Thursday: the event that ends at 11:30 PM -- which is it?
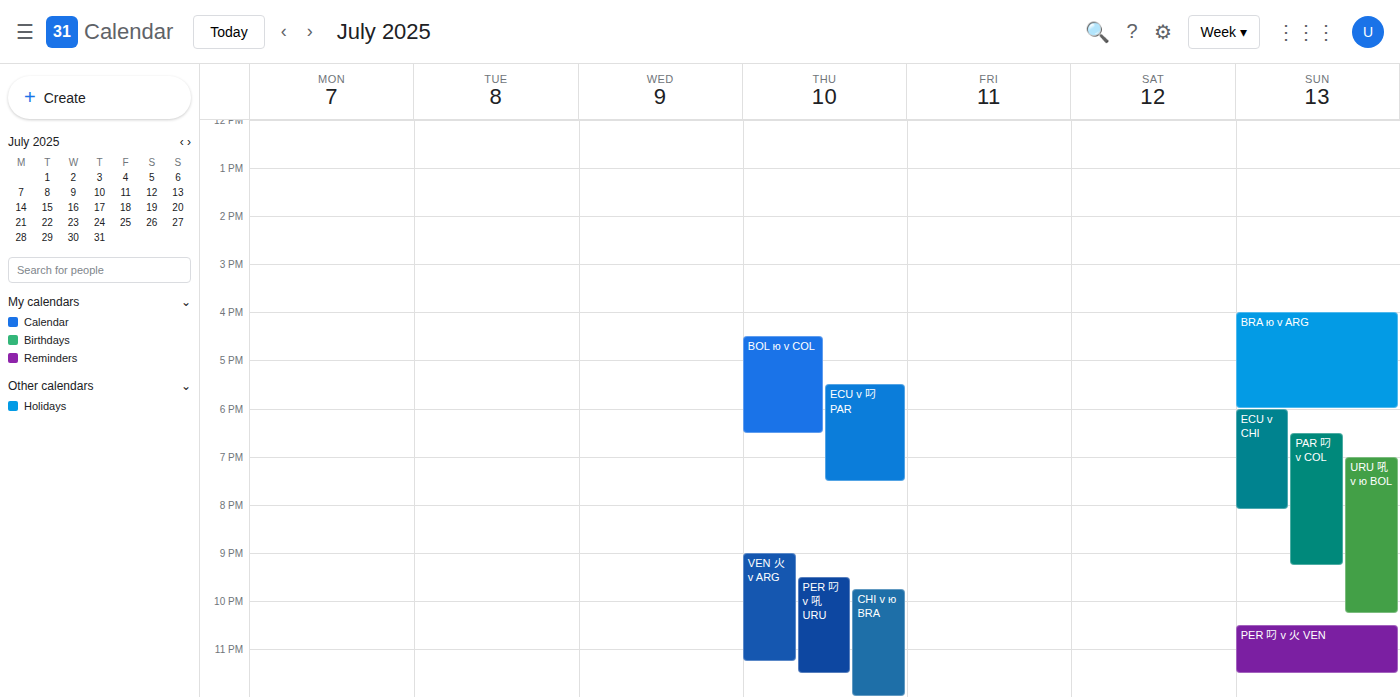
"PER 叼 v 吼 URU"